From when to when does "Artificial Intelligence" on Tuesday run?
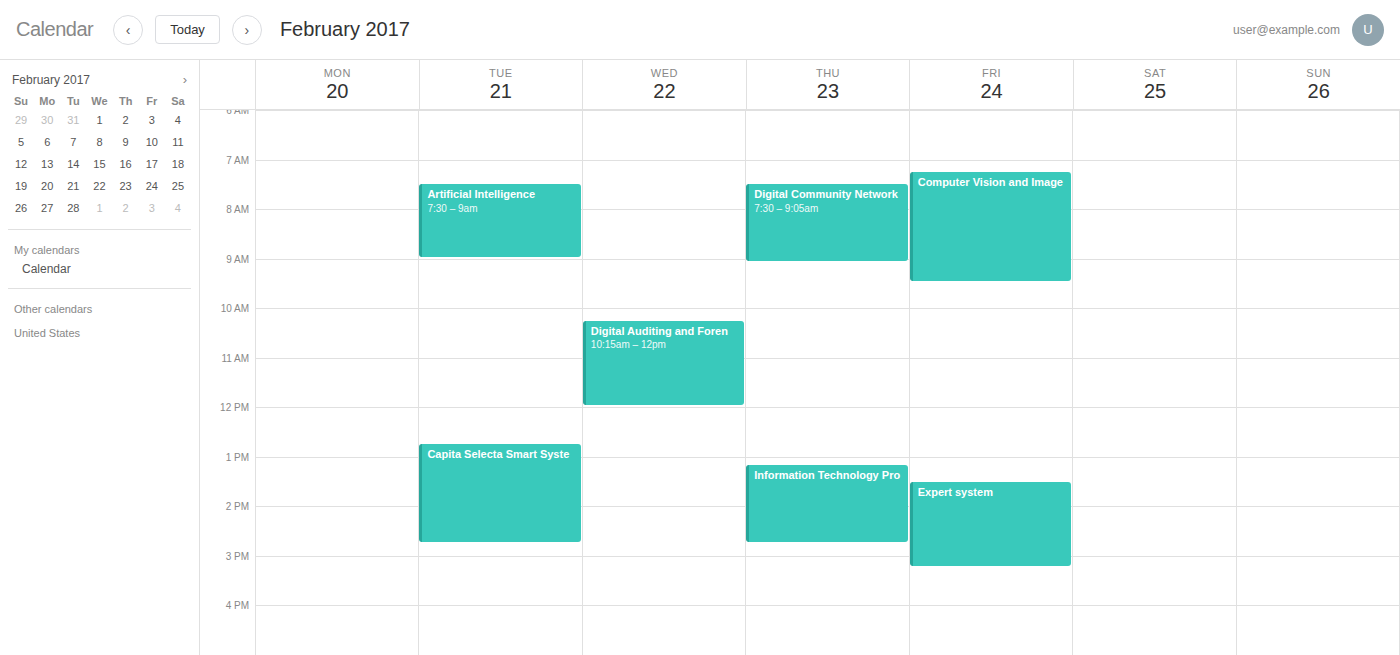
7:30 AM to 9:00 AM